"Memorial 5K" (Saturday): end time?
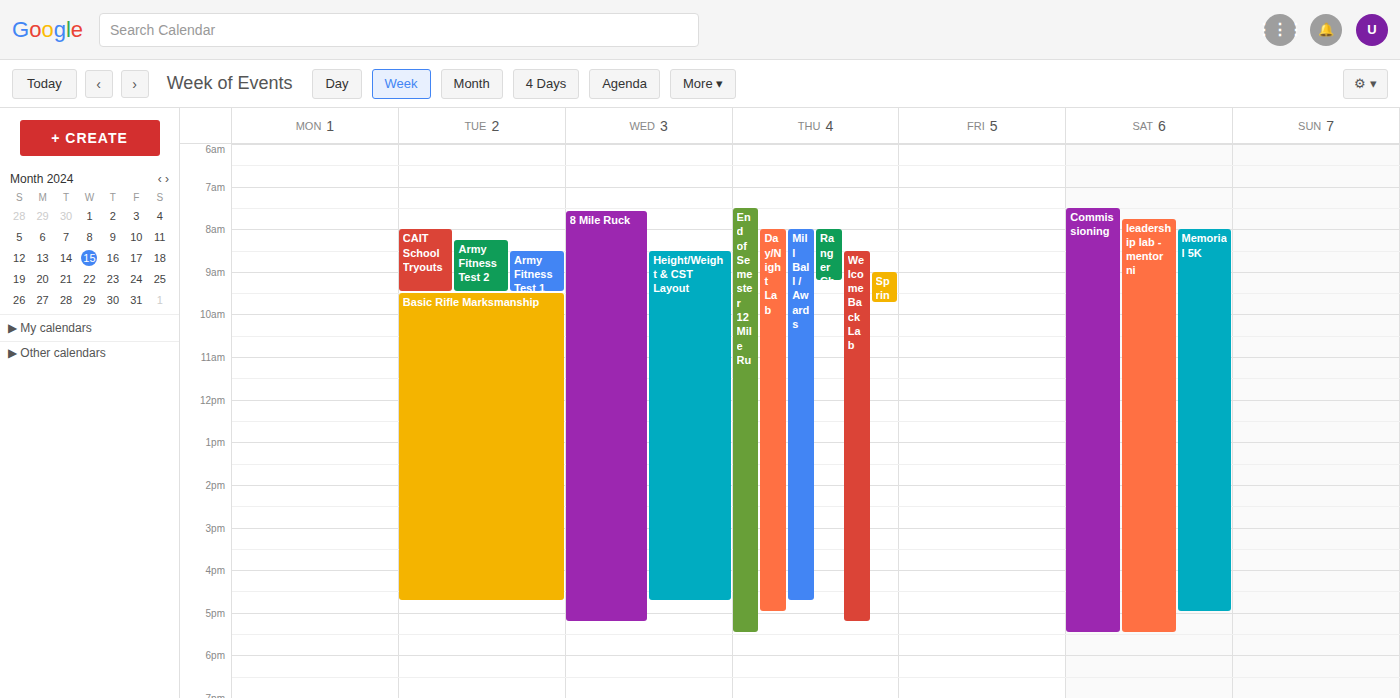
5:00 PM